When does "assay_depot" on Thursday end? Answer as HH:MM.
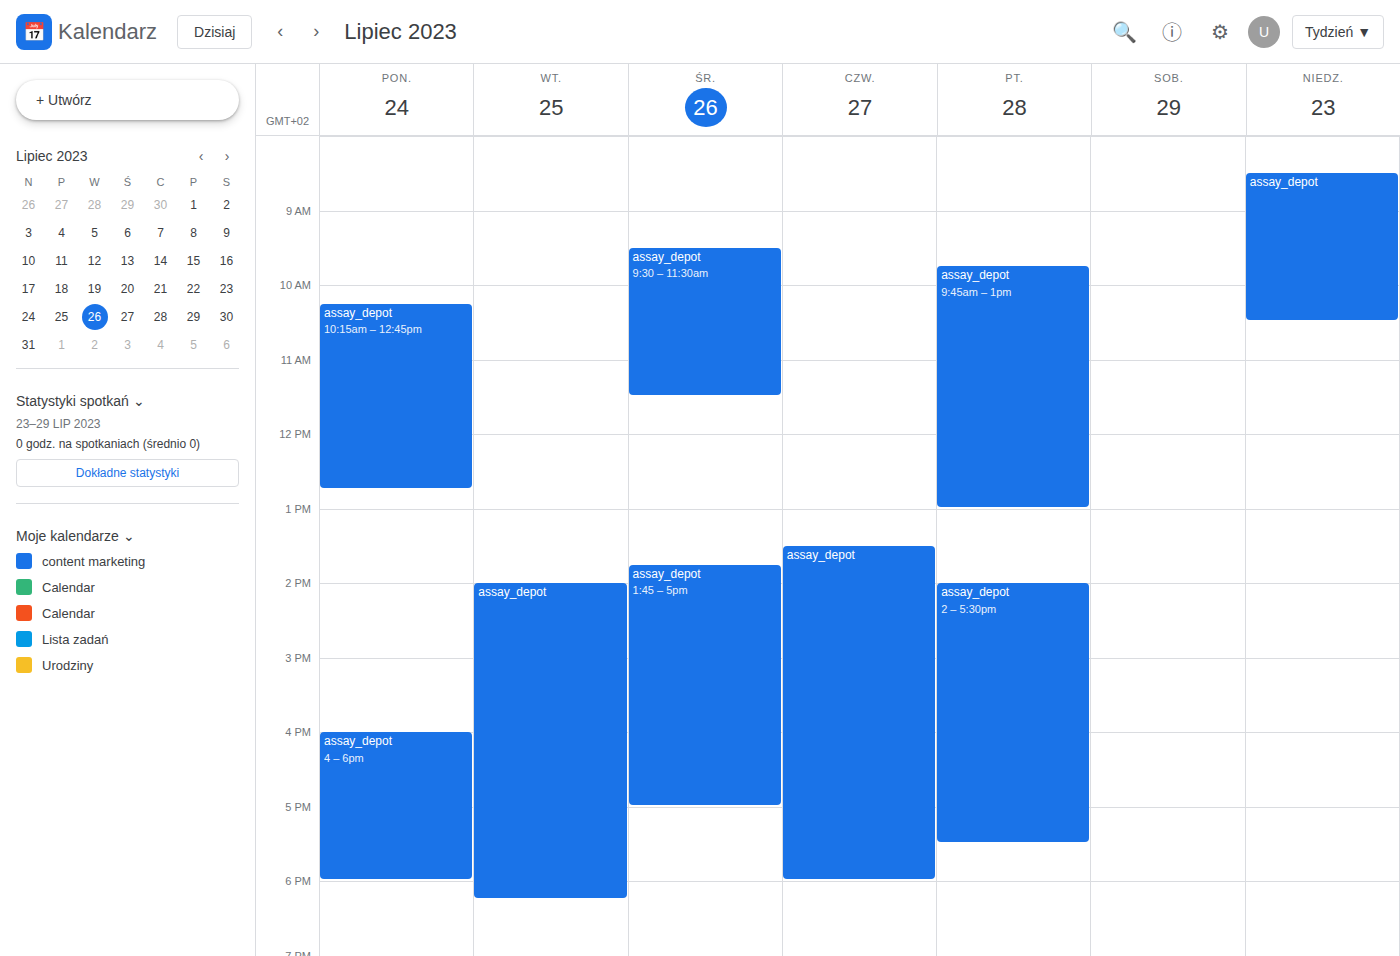
18:00